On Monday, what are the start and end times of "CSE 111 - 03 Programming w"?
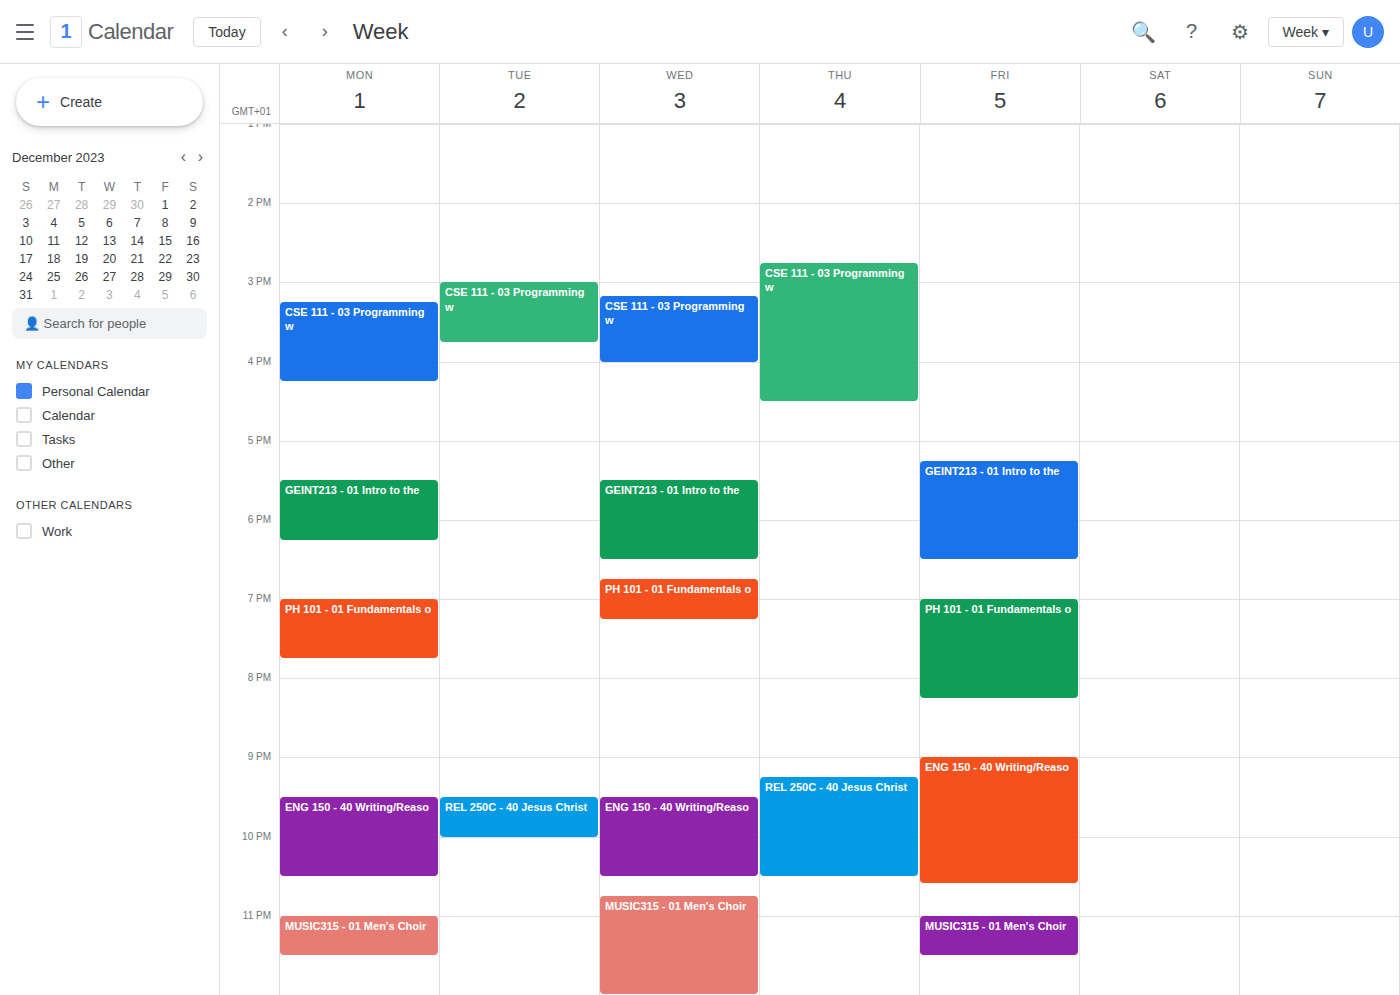
3:15 PM to 4:15 PM